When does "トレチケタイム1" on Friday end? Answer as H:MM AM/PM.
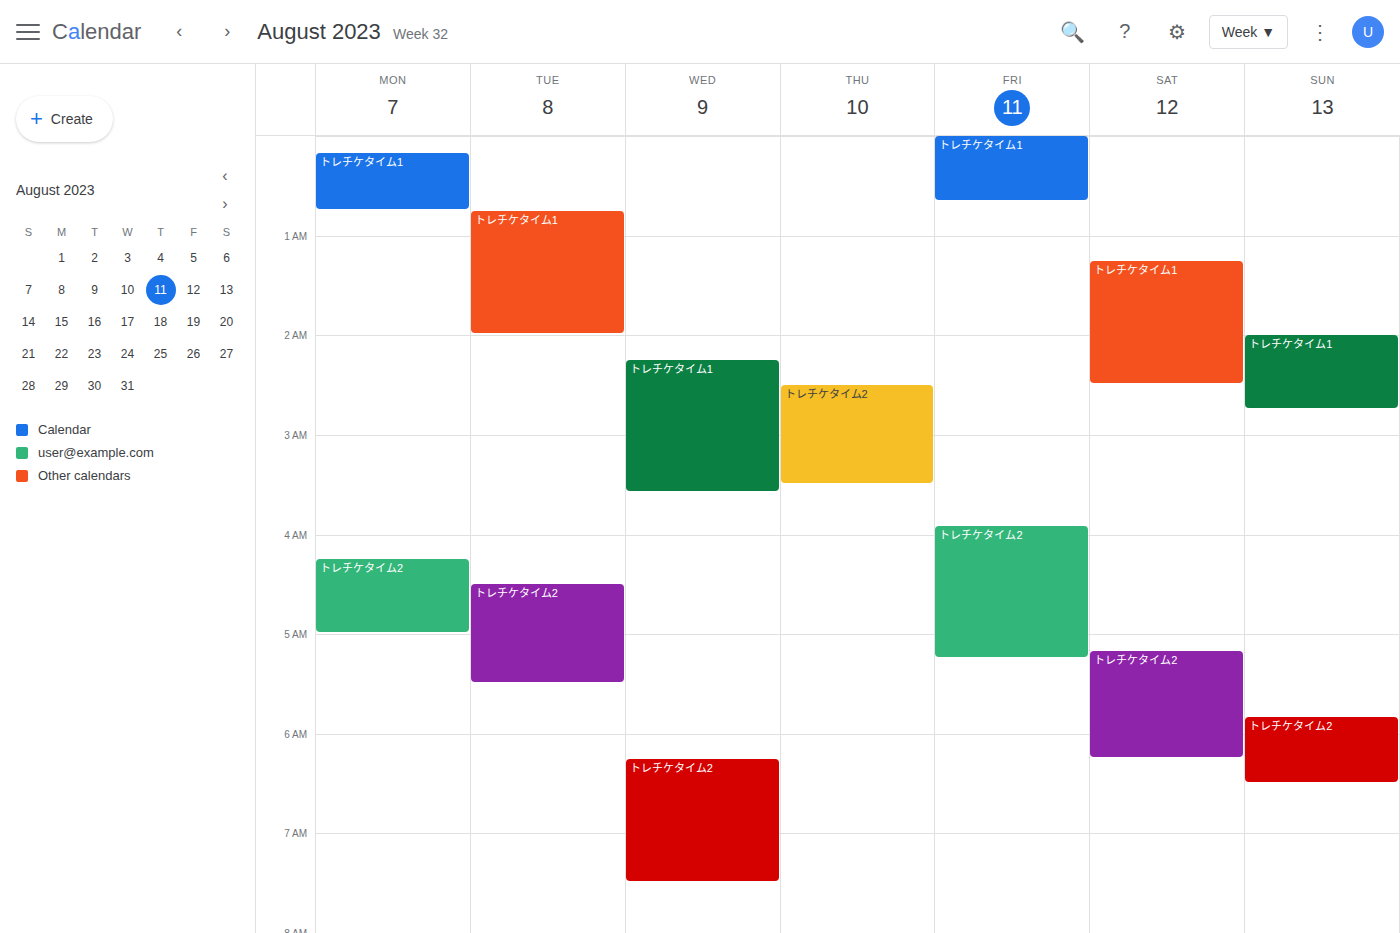
12:40 AM